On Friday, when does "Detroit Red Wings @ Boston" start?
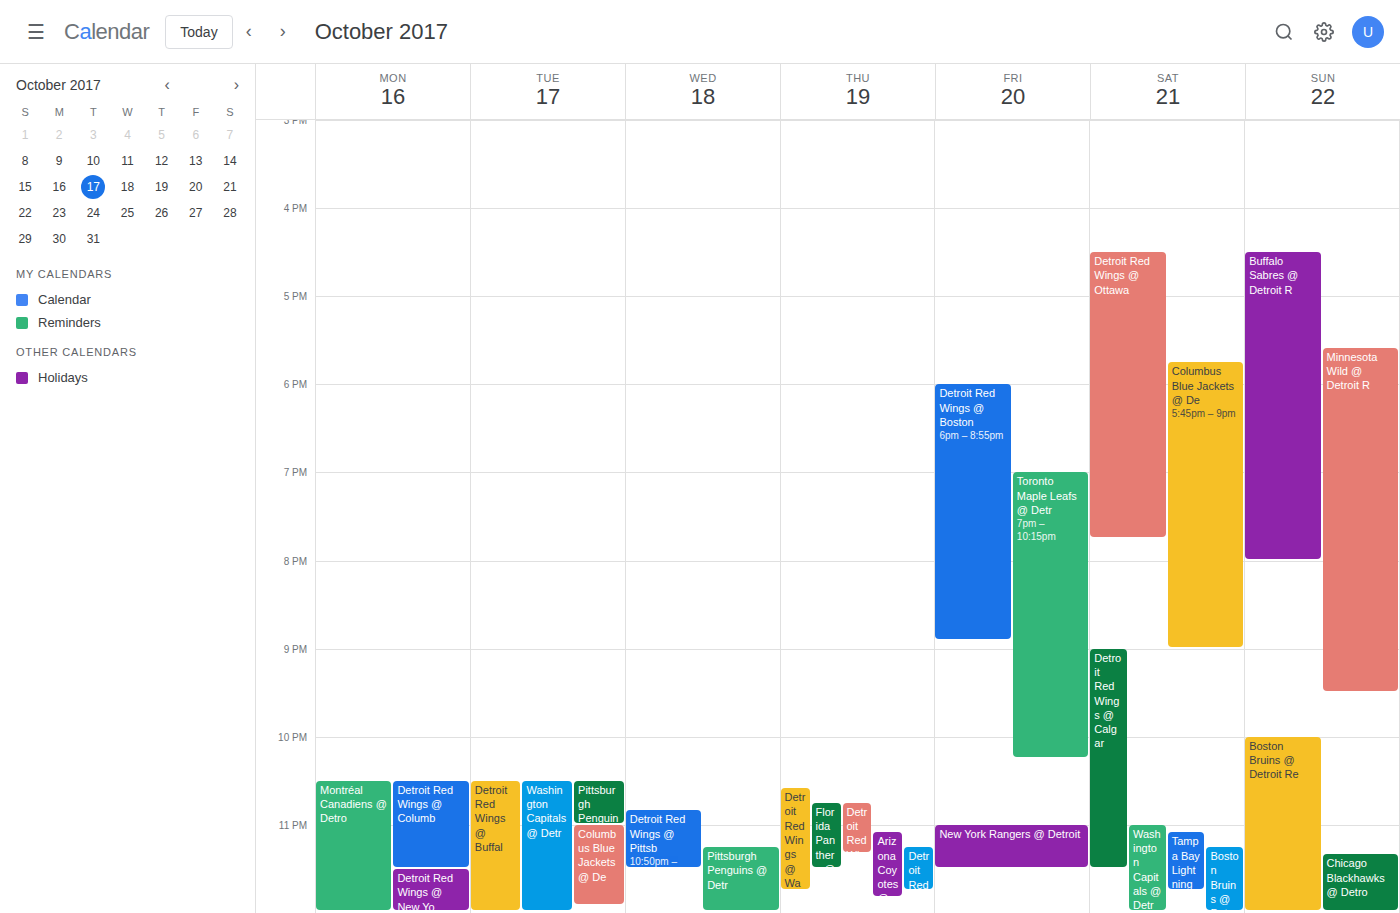
18:00